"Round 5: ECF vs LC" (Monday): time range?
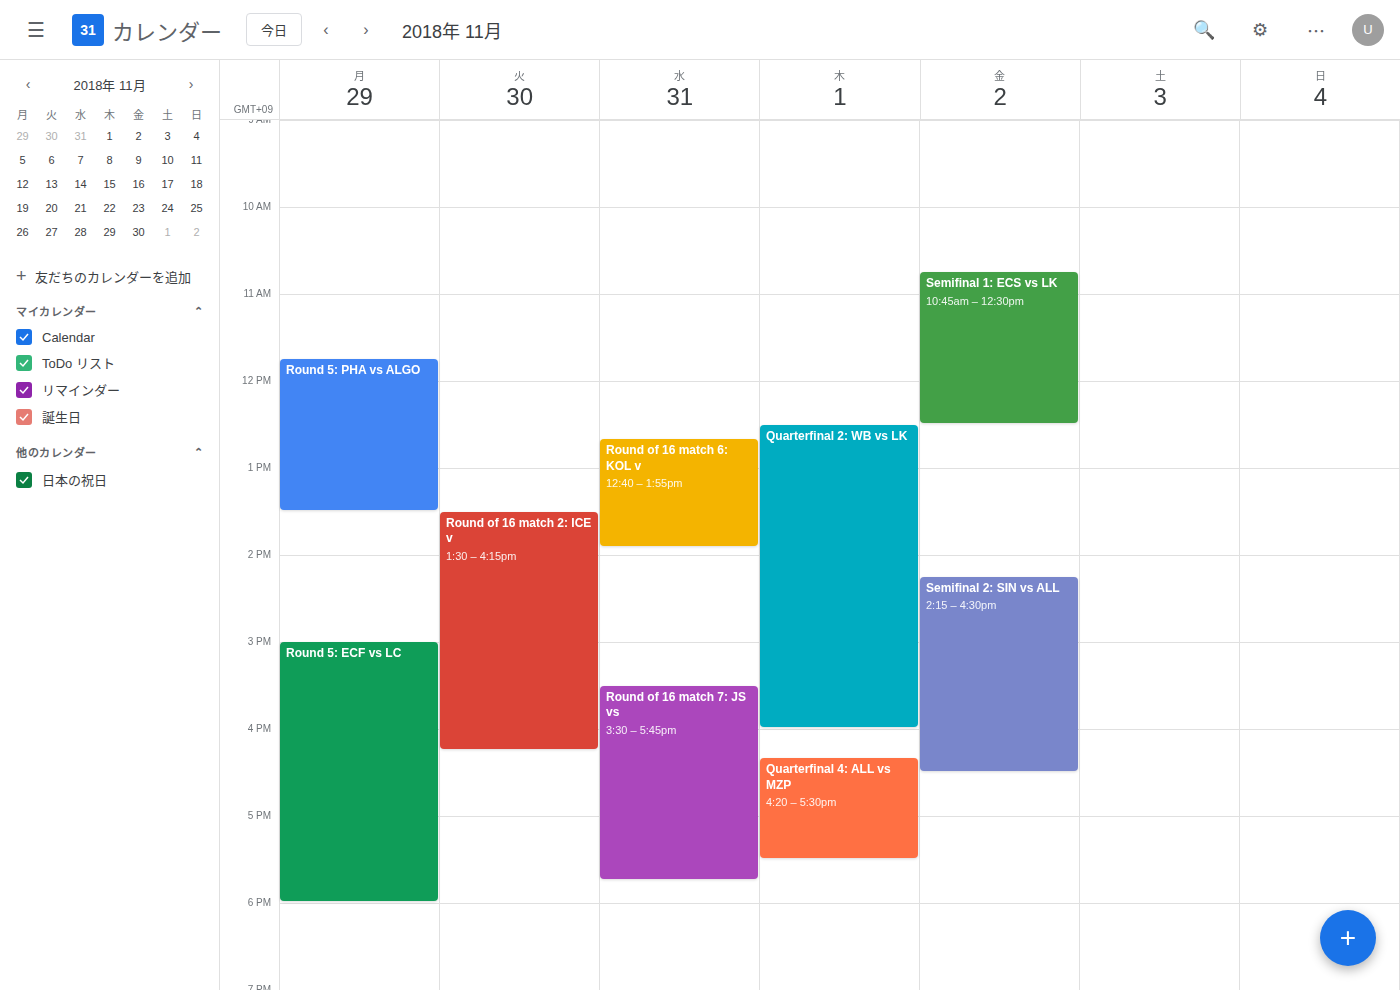
3:00 PM to 6:00 PM